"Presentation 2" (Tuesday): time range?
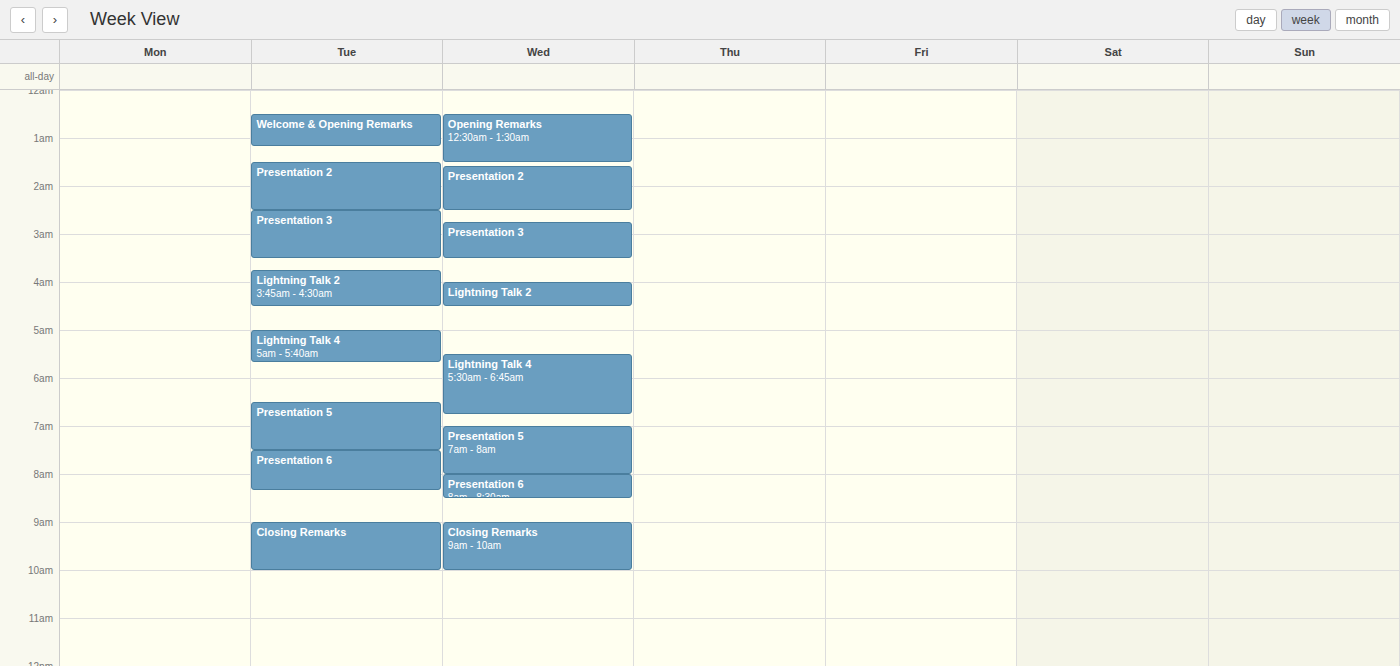
1:30 AM to 2:30 AM